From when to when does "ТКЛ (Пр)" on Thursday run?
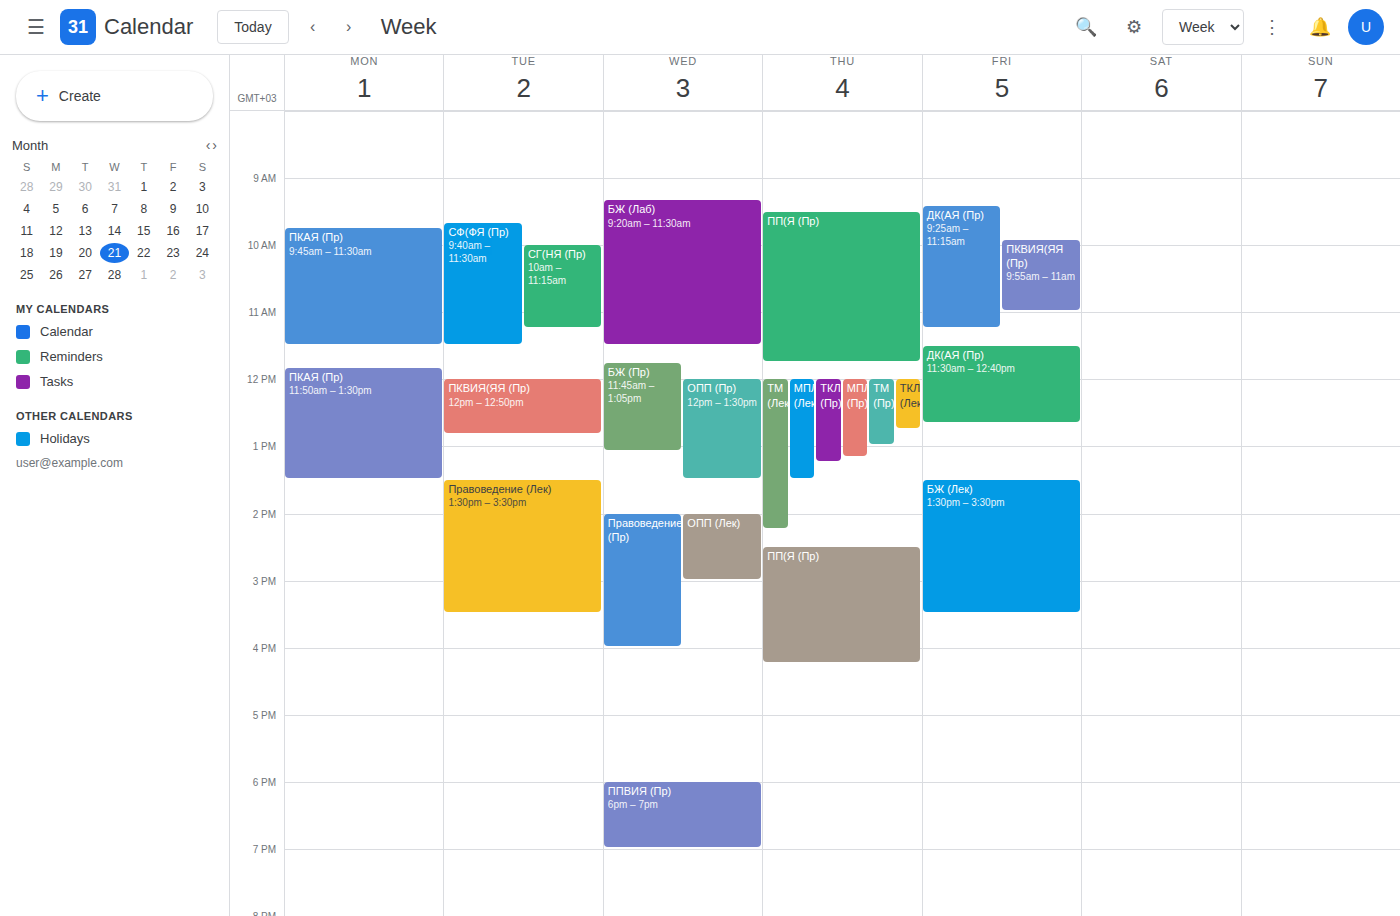
12:00 PM to 1:15 PM